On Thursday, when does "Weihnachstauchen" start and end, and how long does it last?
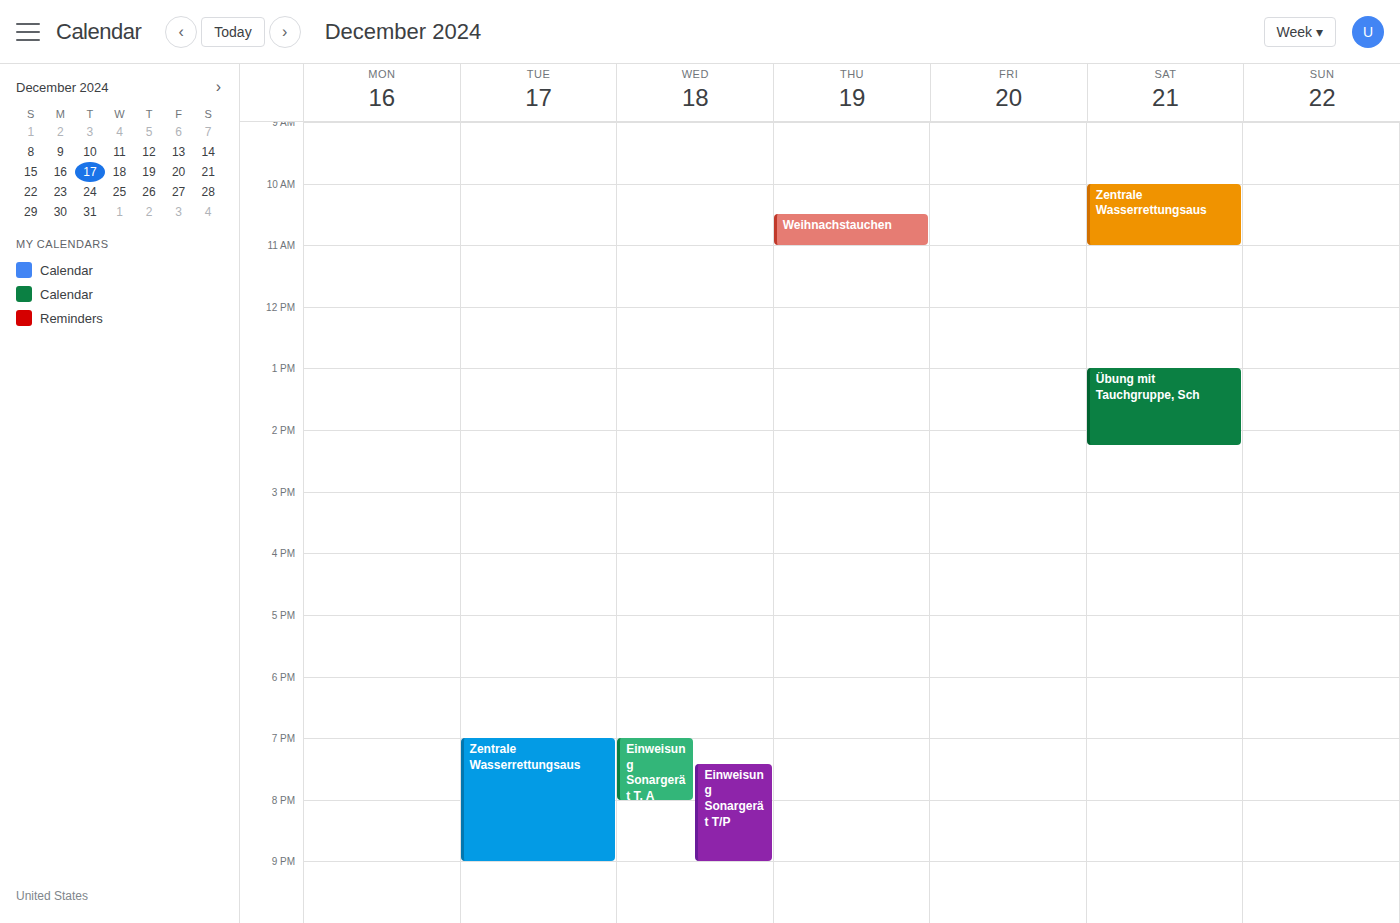
10:30 AM to 11:00 AM, 30 minutes